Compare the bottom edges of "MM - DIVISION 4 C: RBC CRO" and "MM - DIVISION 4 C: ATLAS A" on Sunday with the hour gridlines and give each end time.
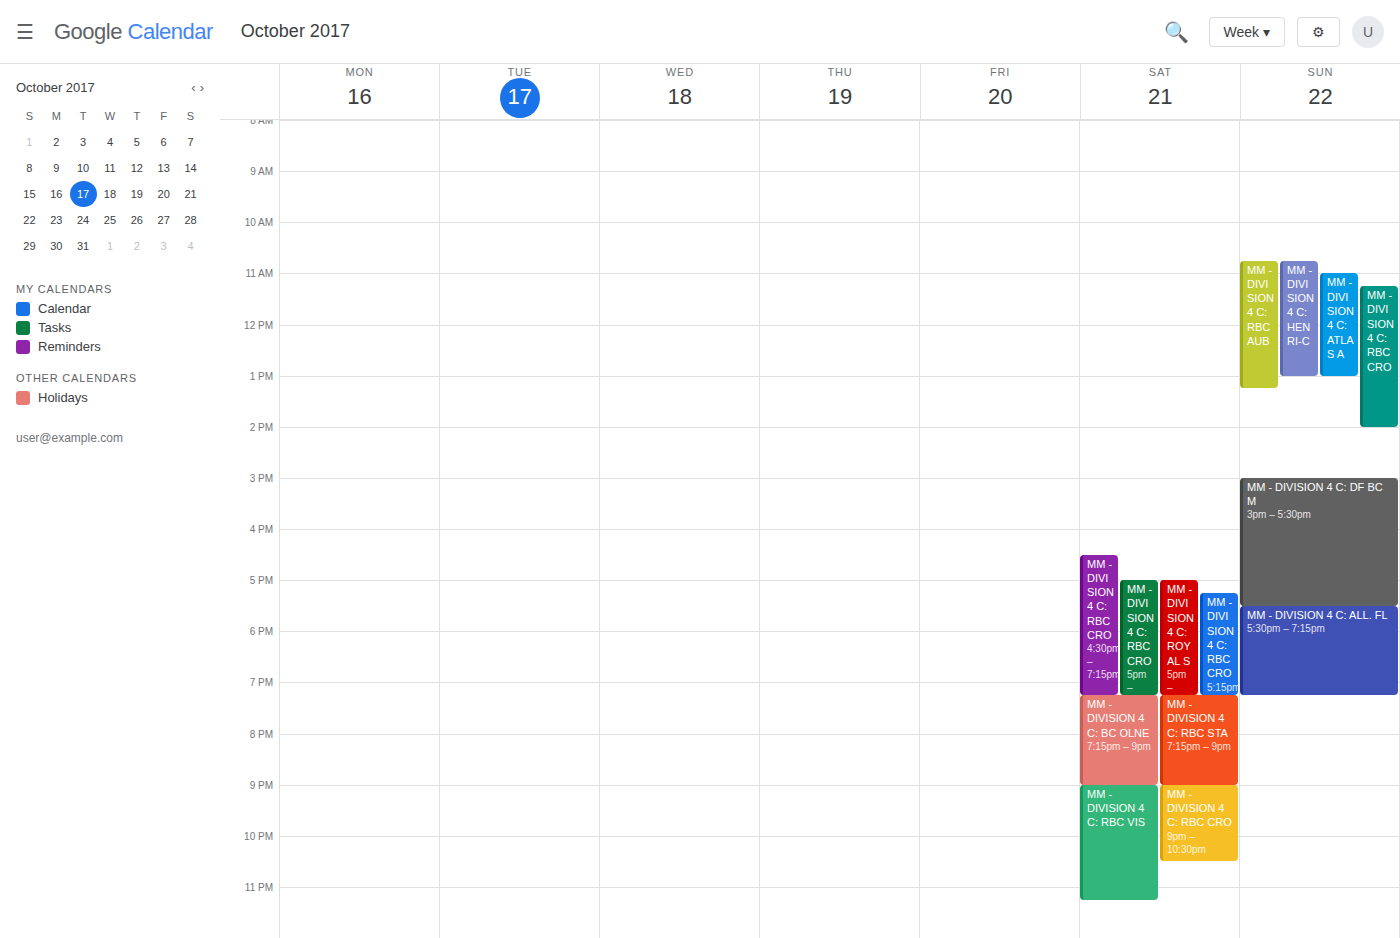
"MM - DIVISION 4 C: RBC CRO": 2:00 PM, exactly on the 2 PM line. "MM - DIVISION 4 C: ATLAS A": 1:00 PM, exactly on the 1 PM line.